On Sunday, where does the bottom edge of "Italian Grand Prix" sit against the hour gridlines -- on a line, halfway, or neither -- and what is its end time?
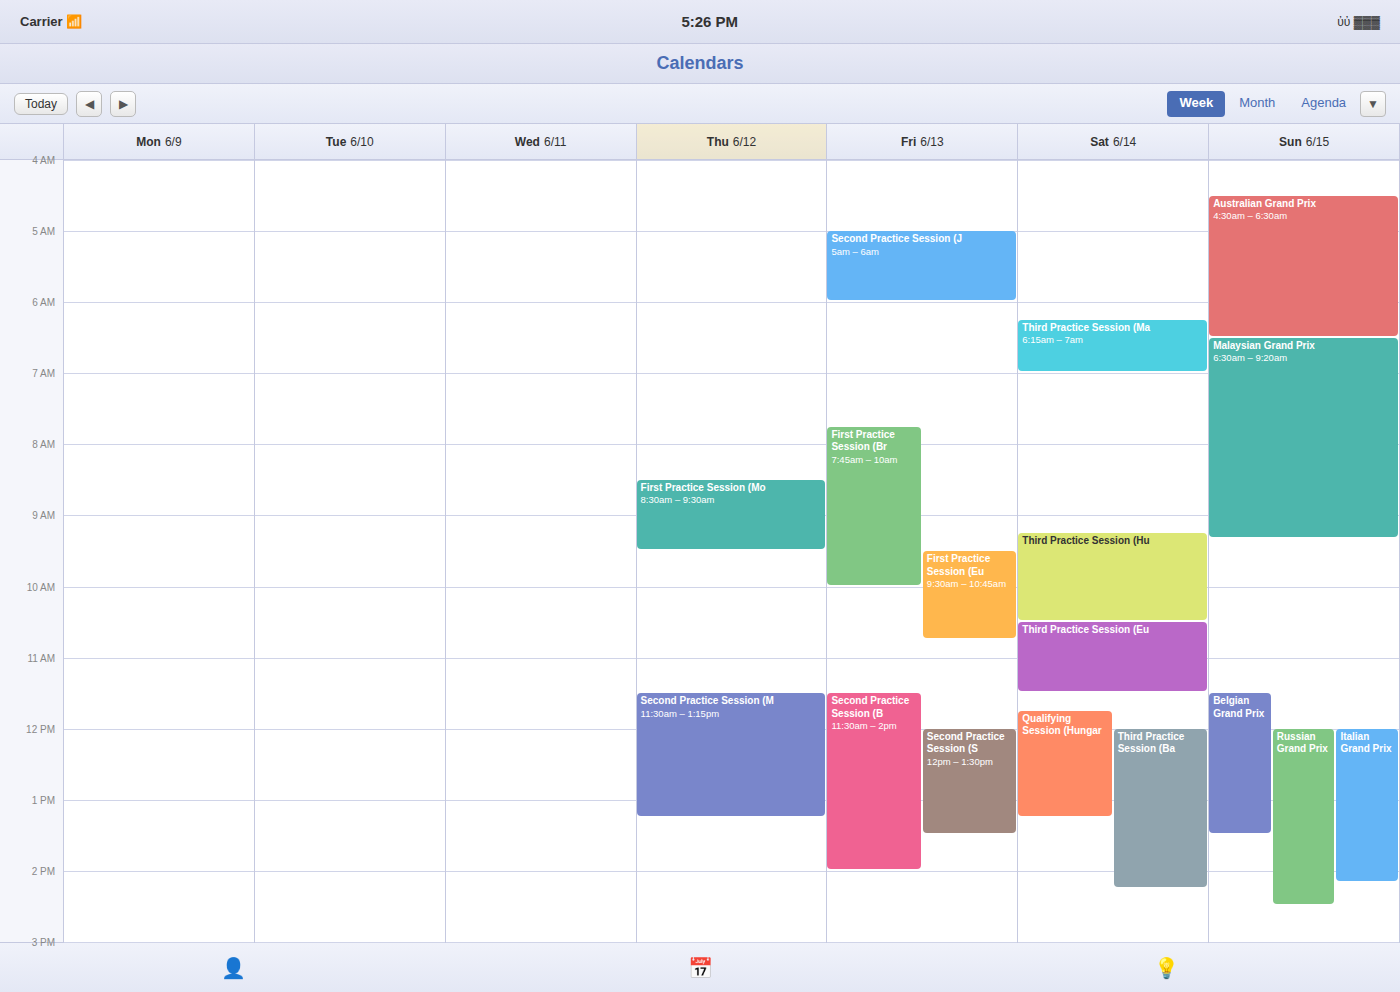
2:10 PM -- neither: 10 minutes below the 2 PM line and 50 minutes above the 3 PM line.